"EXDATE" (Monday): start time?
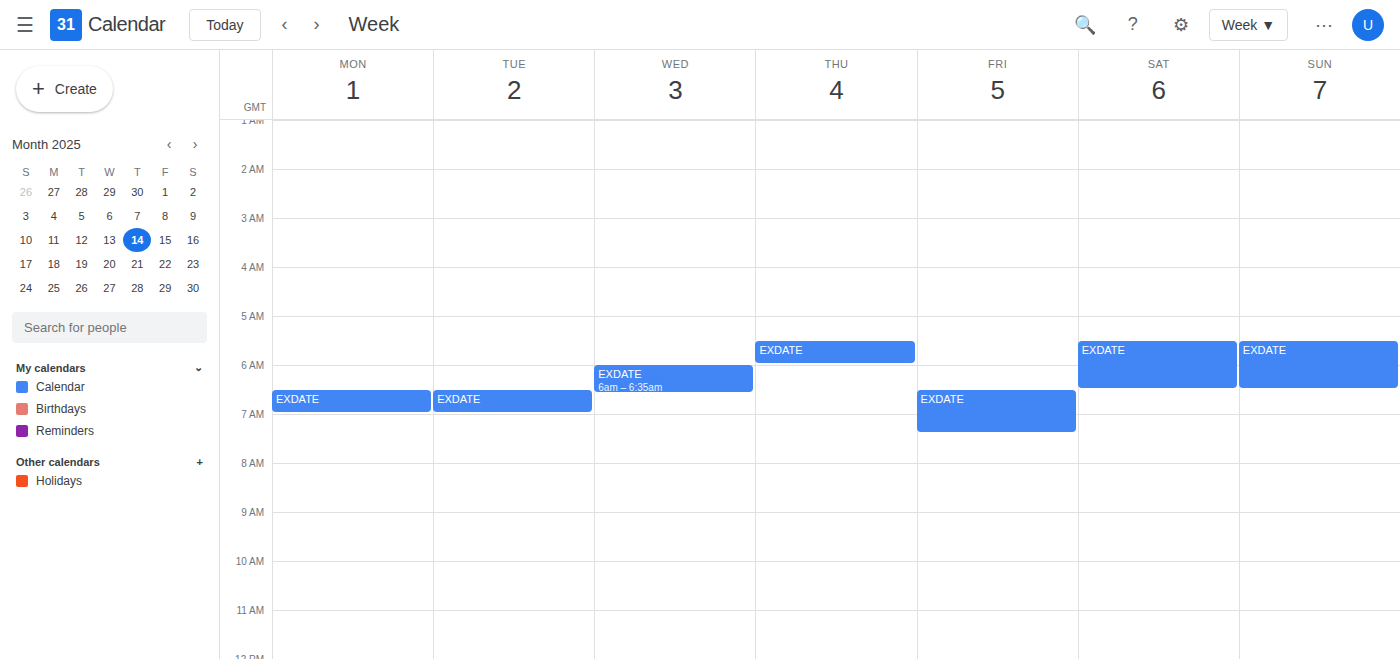
6:30 AM